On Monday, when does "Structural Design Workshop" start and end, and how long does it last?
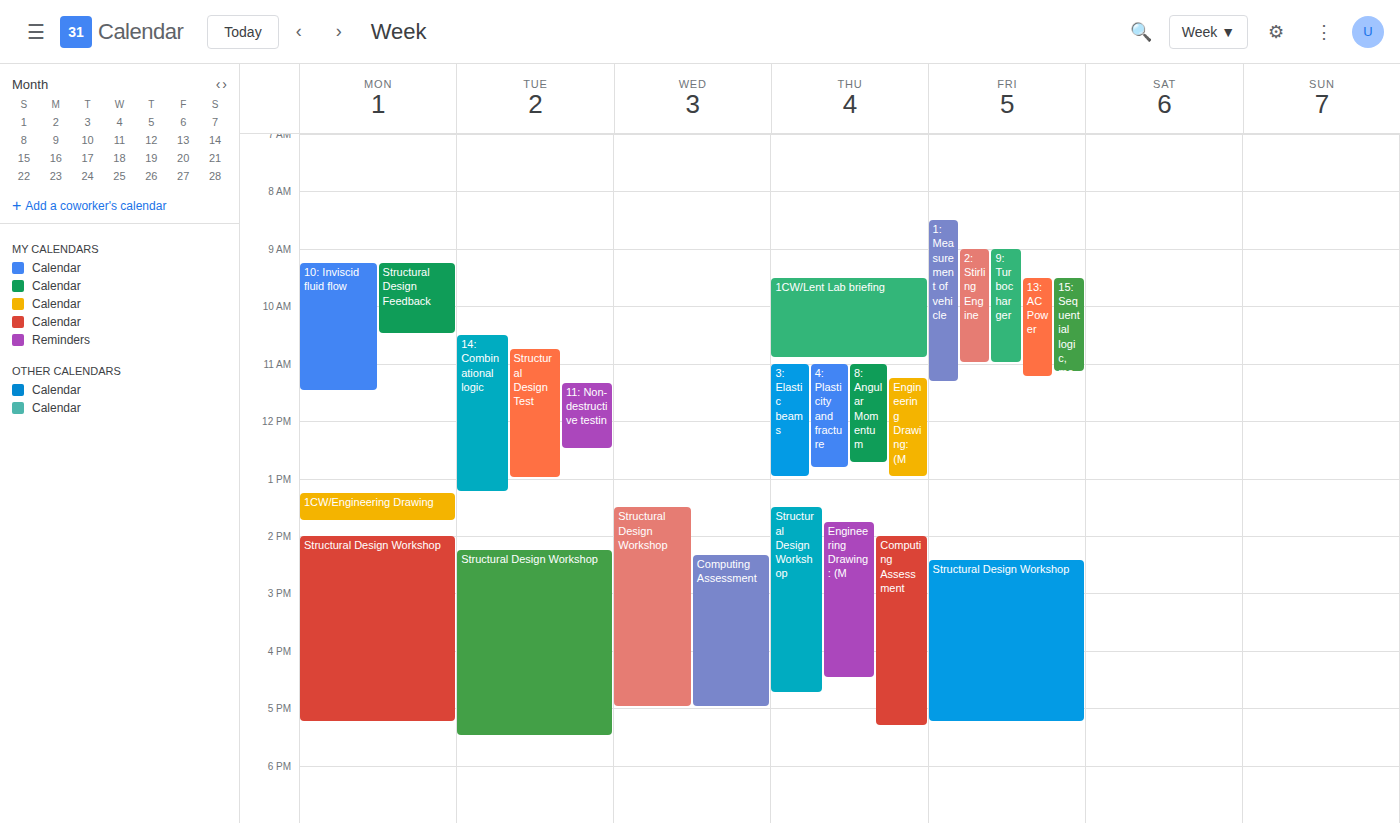
2:00 PM to 5:15 PM, 3 hours 15 minutes